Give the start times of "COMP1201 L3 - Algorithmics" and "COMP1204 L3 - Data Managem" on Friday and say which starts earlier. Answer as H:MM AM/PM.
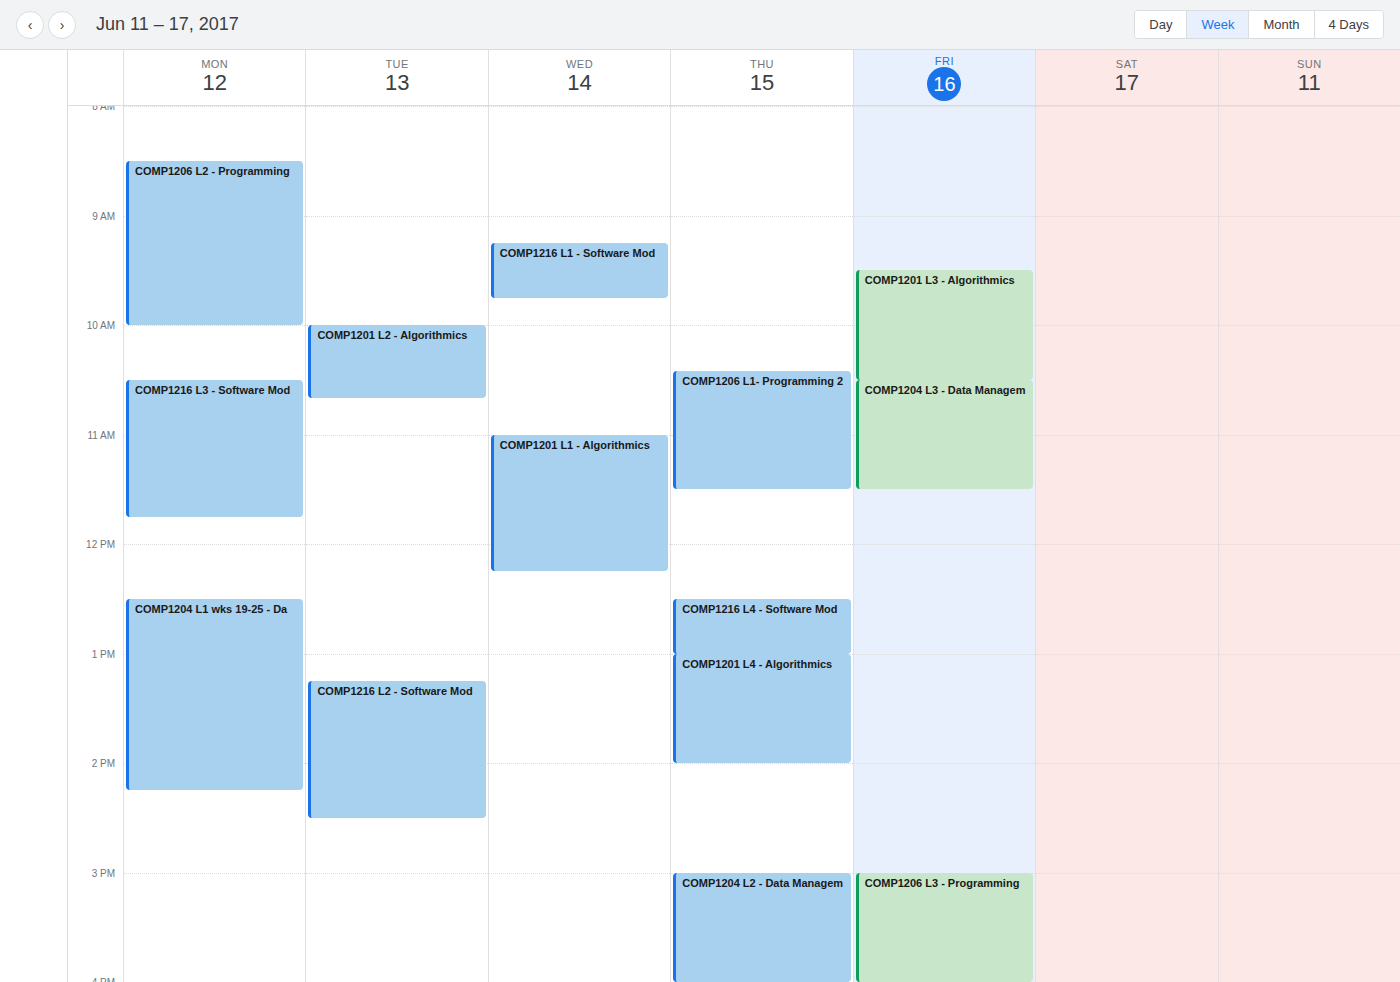
"COMP1201 L3 - Algorithmics" 9:30 AM; "COMP1204 L3 - Data Managem" 10:30 AM.